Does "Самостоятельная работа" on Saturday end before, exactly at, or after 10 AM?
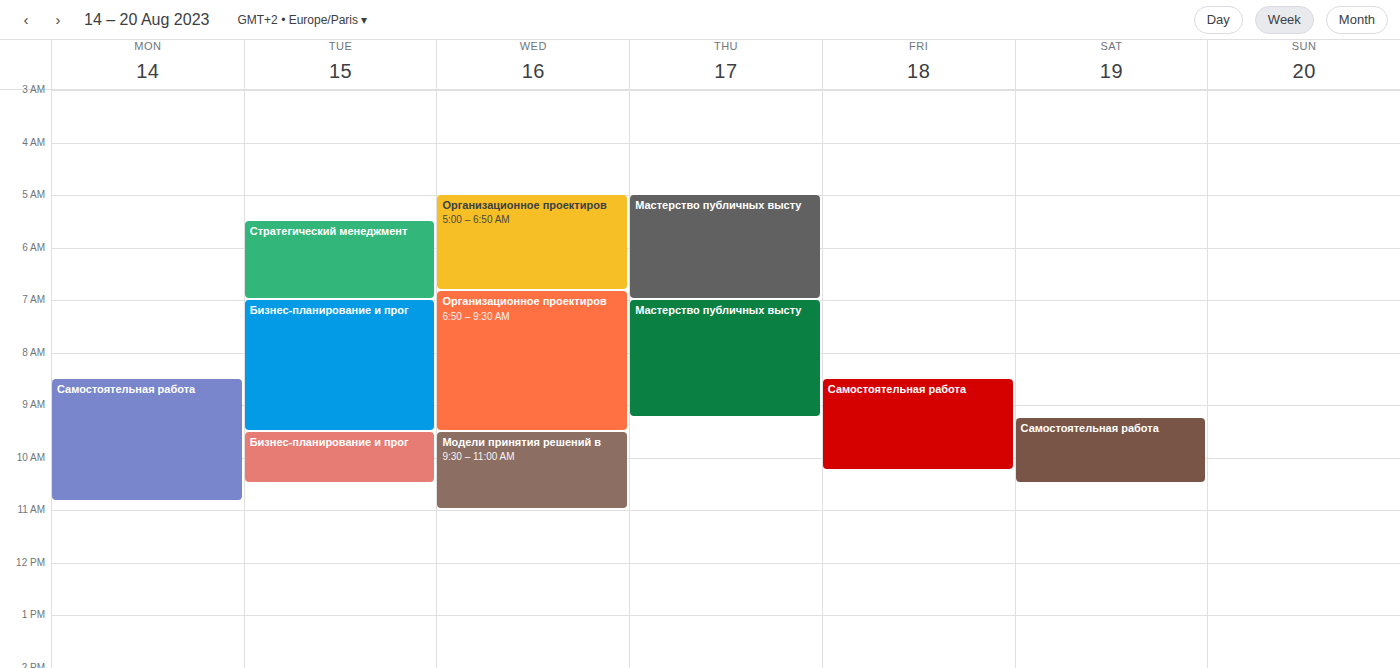
10:30 AM -- after 10 AM, 30 minutes below the 10 AM line.